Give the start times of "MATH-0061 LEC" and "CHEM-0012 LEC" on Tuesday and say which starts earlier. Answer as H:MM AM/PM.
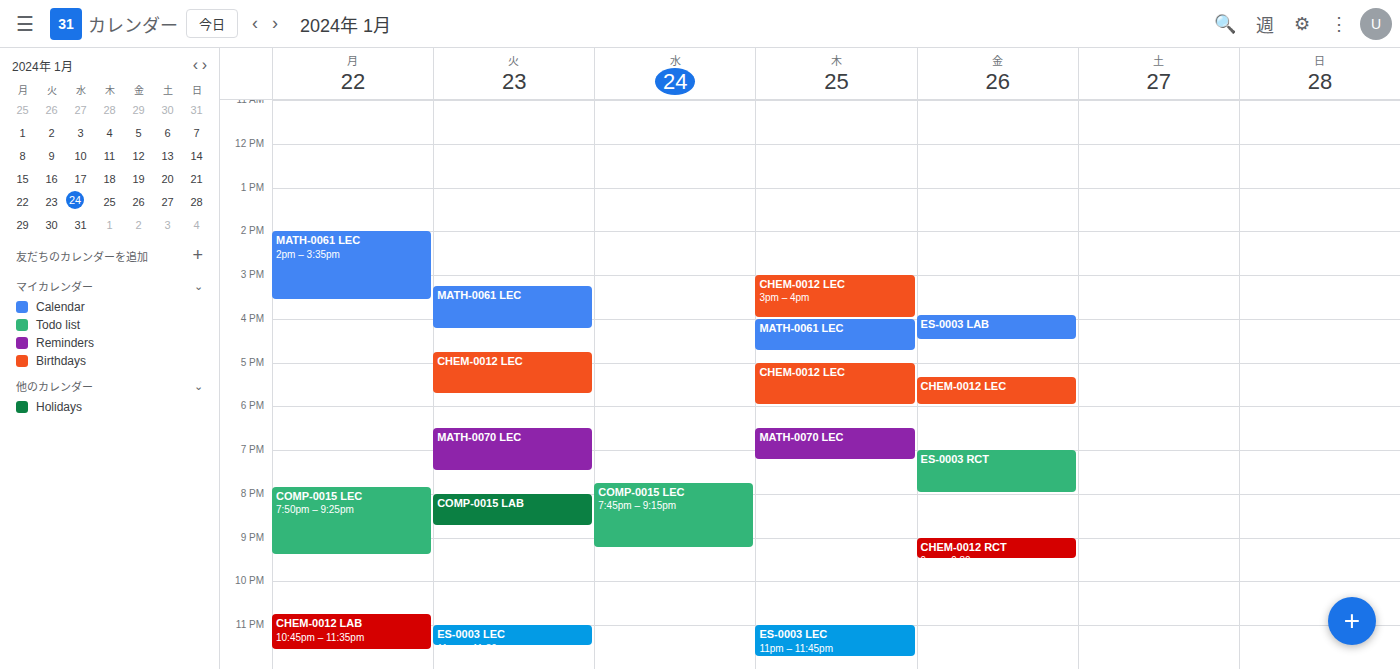
"MATH-0061 LEC" 3:15 PM; "CHEM-0012 LEC" 4:45 PM.